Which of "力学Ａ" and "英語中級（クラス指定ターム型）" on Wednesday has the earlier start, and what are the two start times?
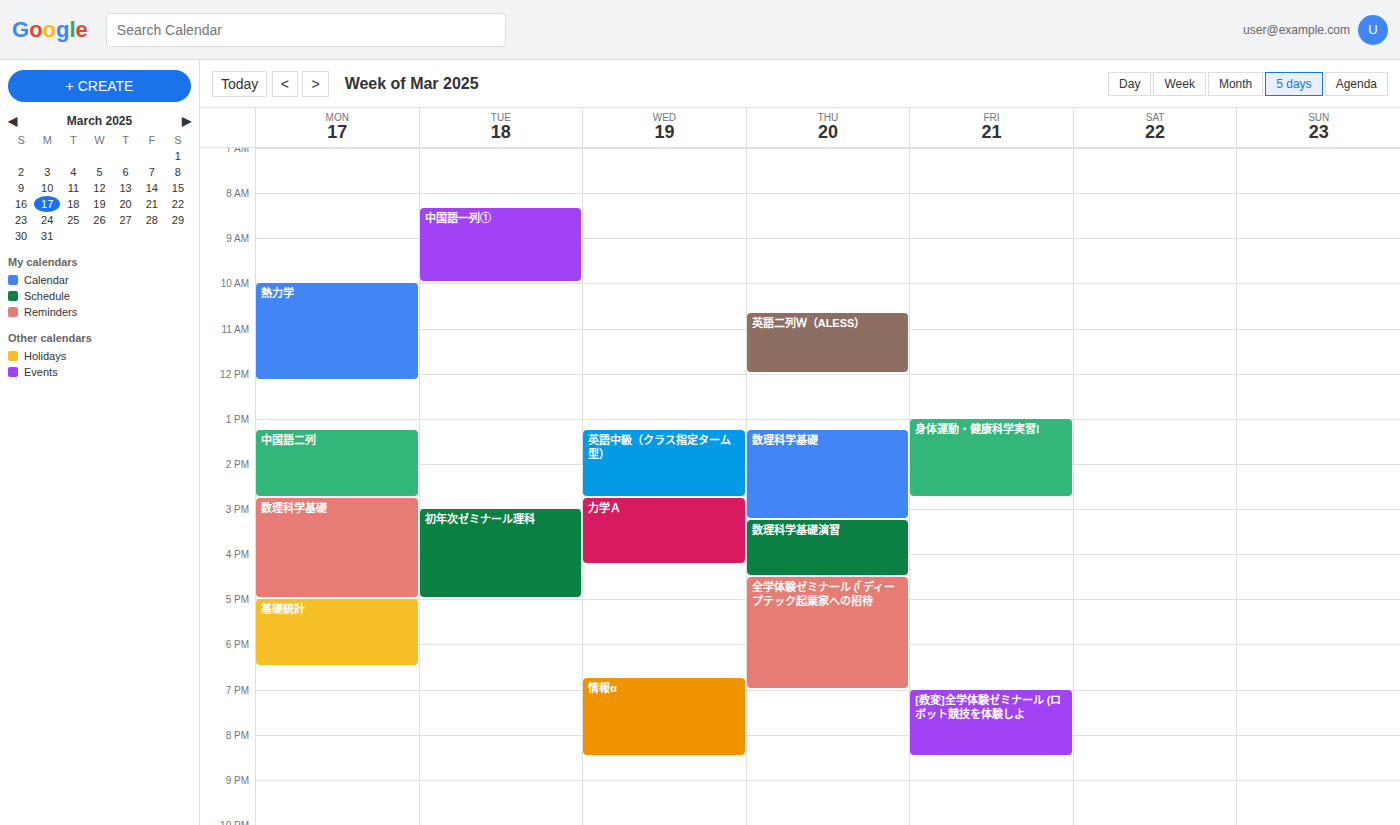
"英語中級（クラス指定ターム型）" 1:15 PM; "力学Ａ" 2:45 PM.